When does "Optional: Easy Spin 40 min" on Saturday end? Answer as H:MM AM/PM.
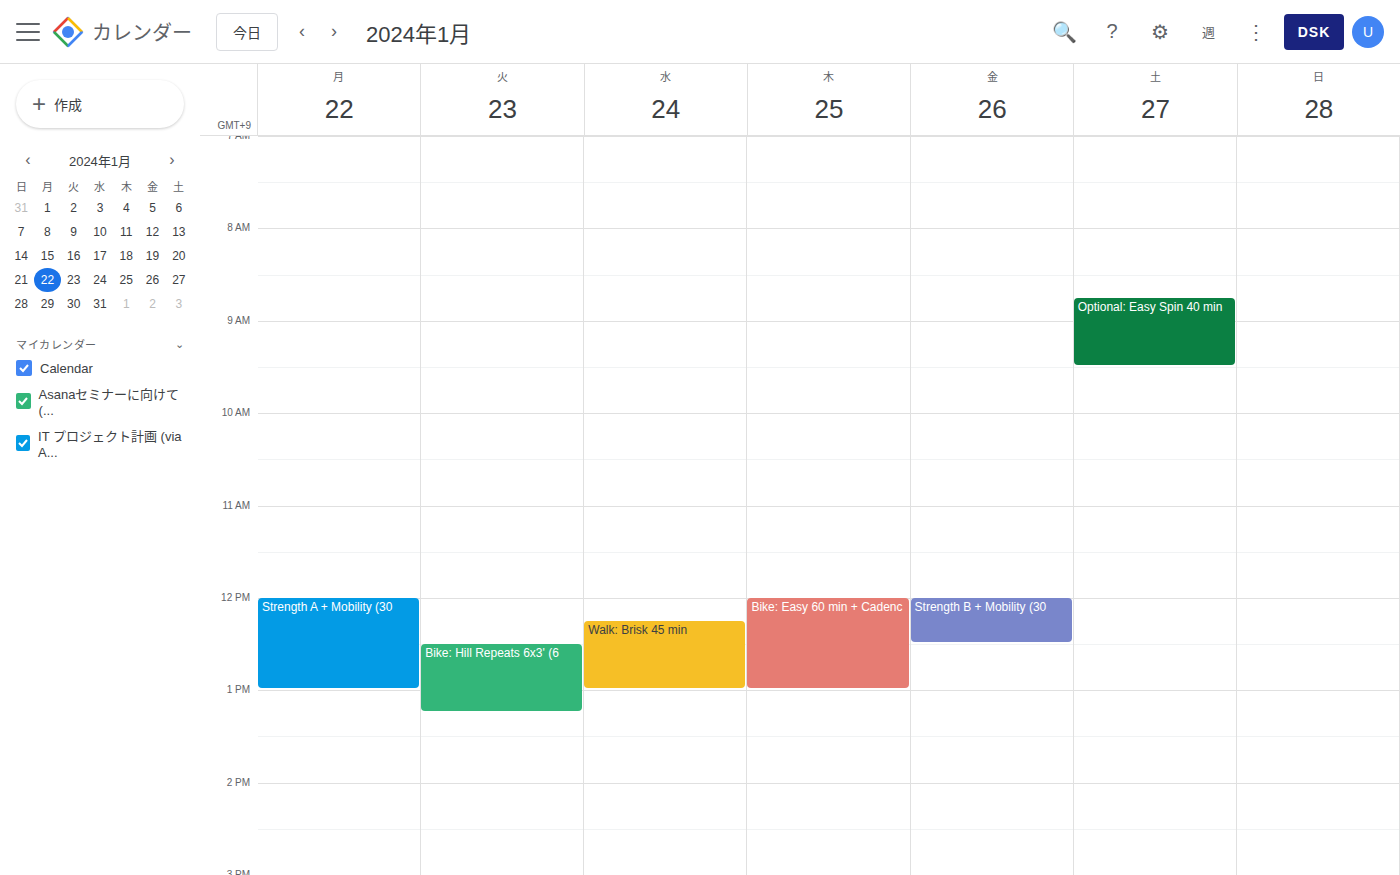
9:30 AM